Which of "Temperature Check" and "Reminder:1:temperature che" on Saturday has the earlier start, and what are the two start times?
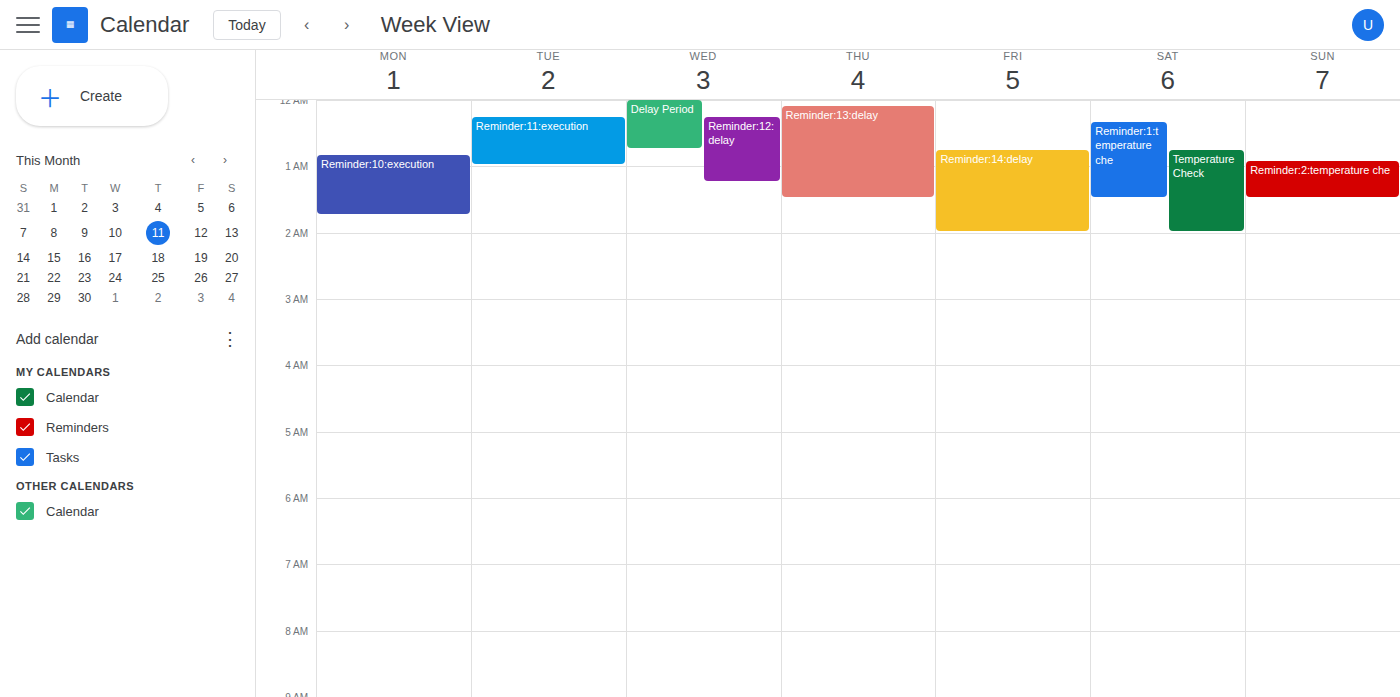
"Reminder:1:temperature che" 00:20; "Temperature Check" 00:45.